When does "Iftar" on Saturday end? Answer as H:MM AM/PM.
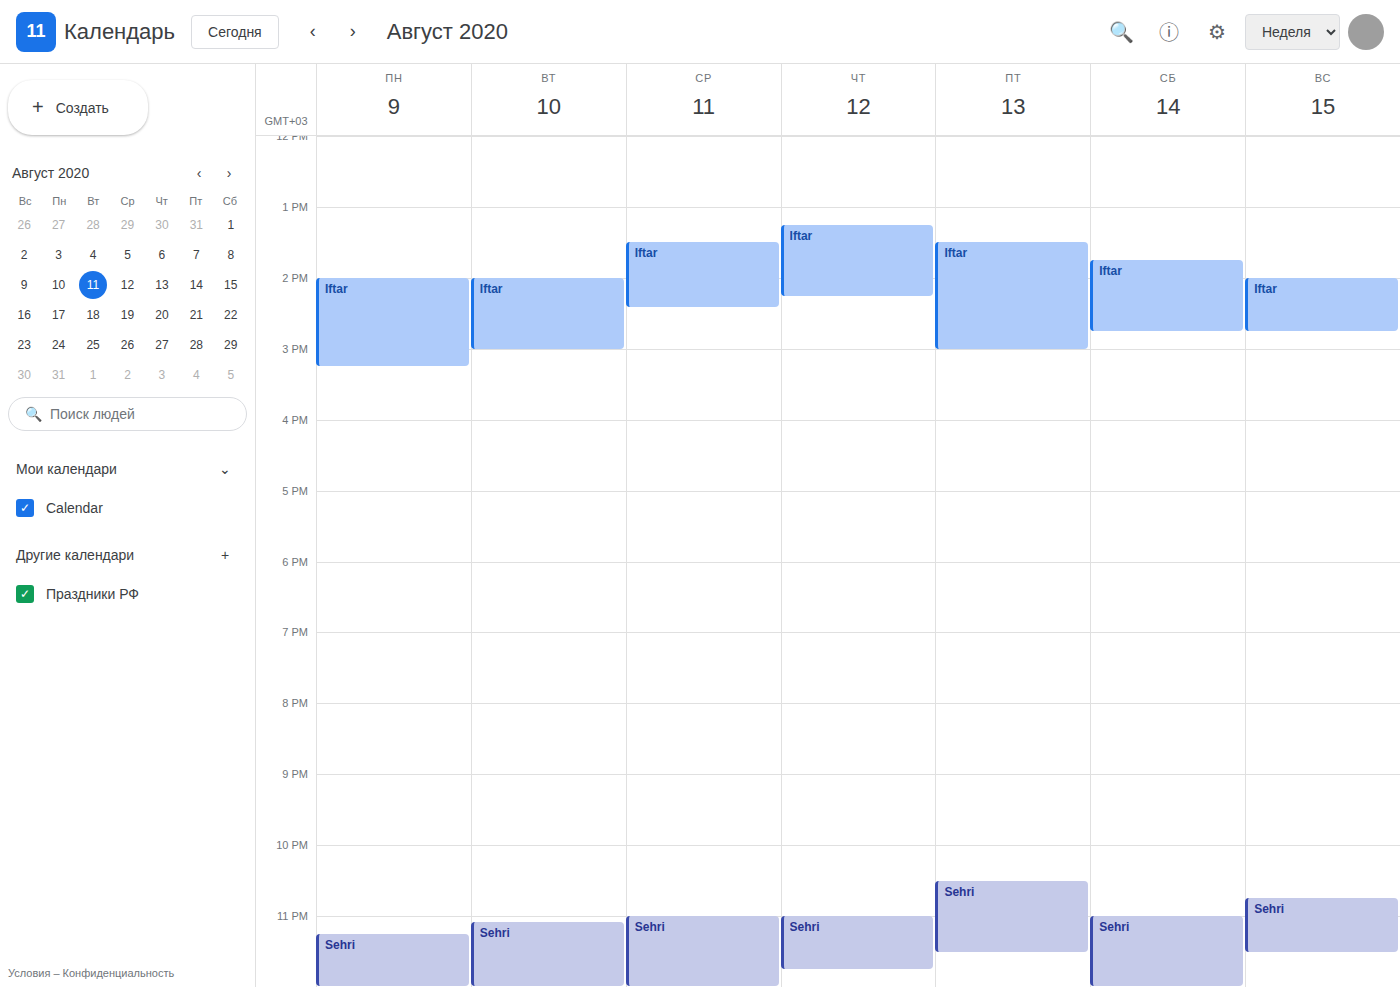
2:45 PM